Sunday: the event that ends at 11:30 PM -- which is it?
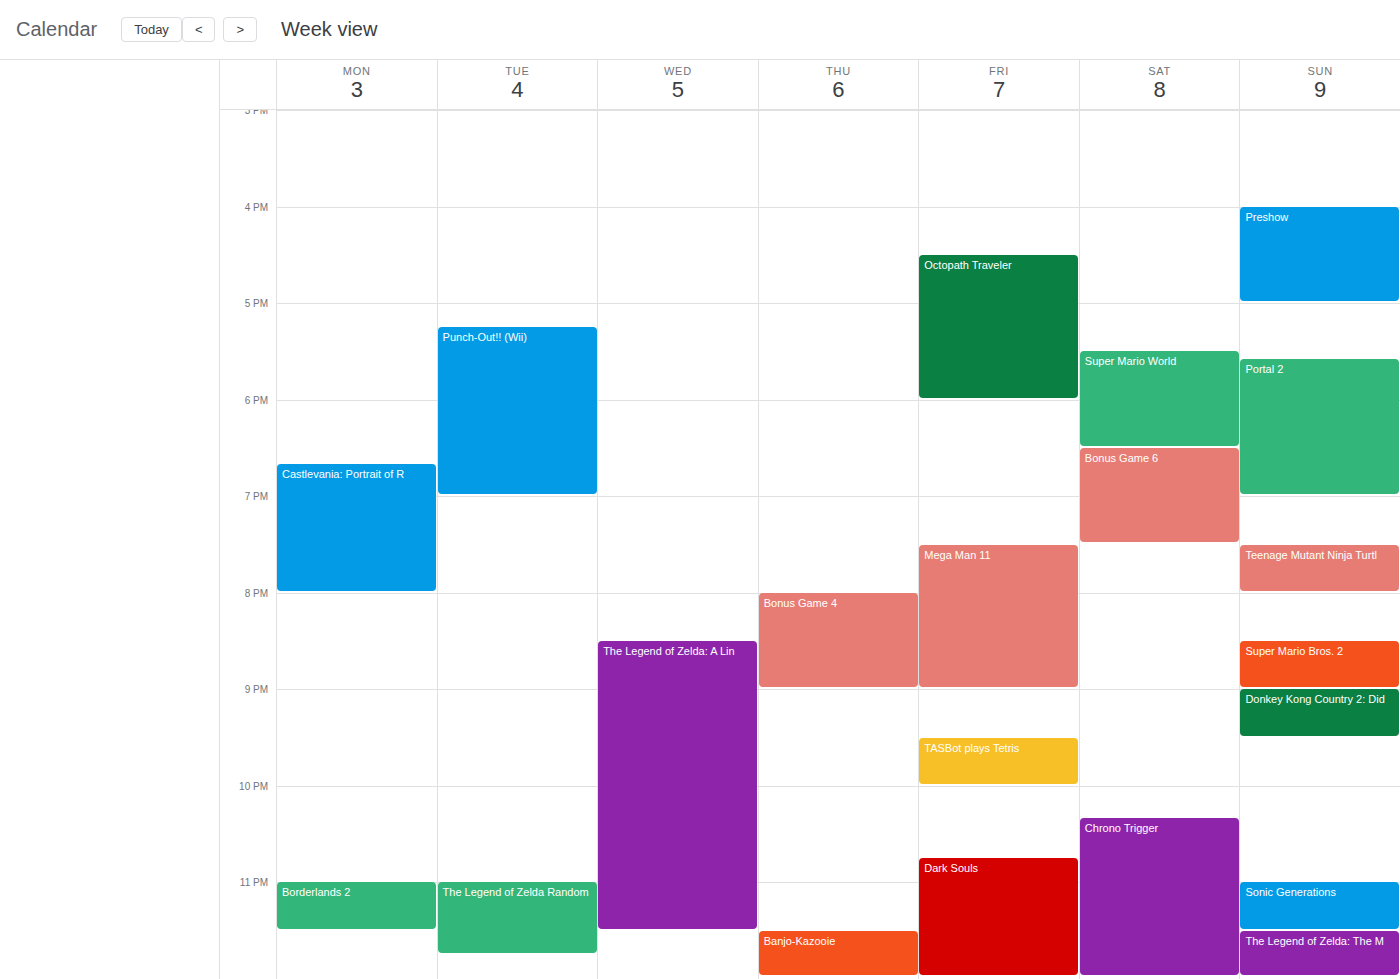
"Sonic Generations"